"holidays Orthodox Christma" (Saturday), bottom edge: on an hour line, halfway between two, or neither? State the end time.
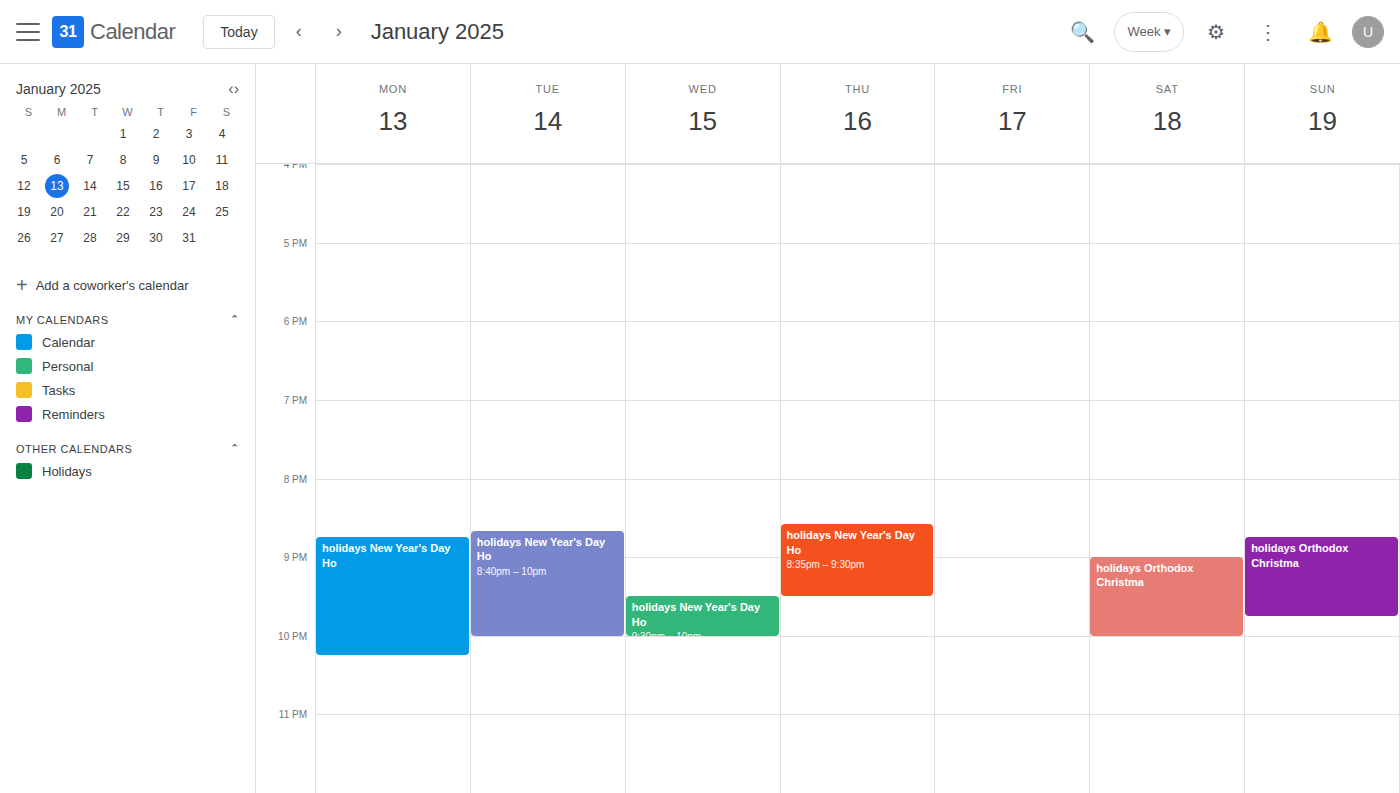
10:00 PM -- exactly on the 10 PM line.